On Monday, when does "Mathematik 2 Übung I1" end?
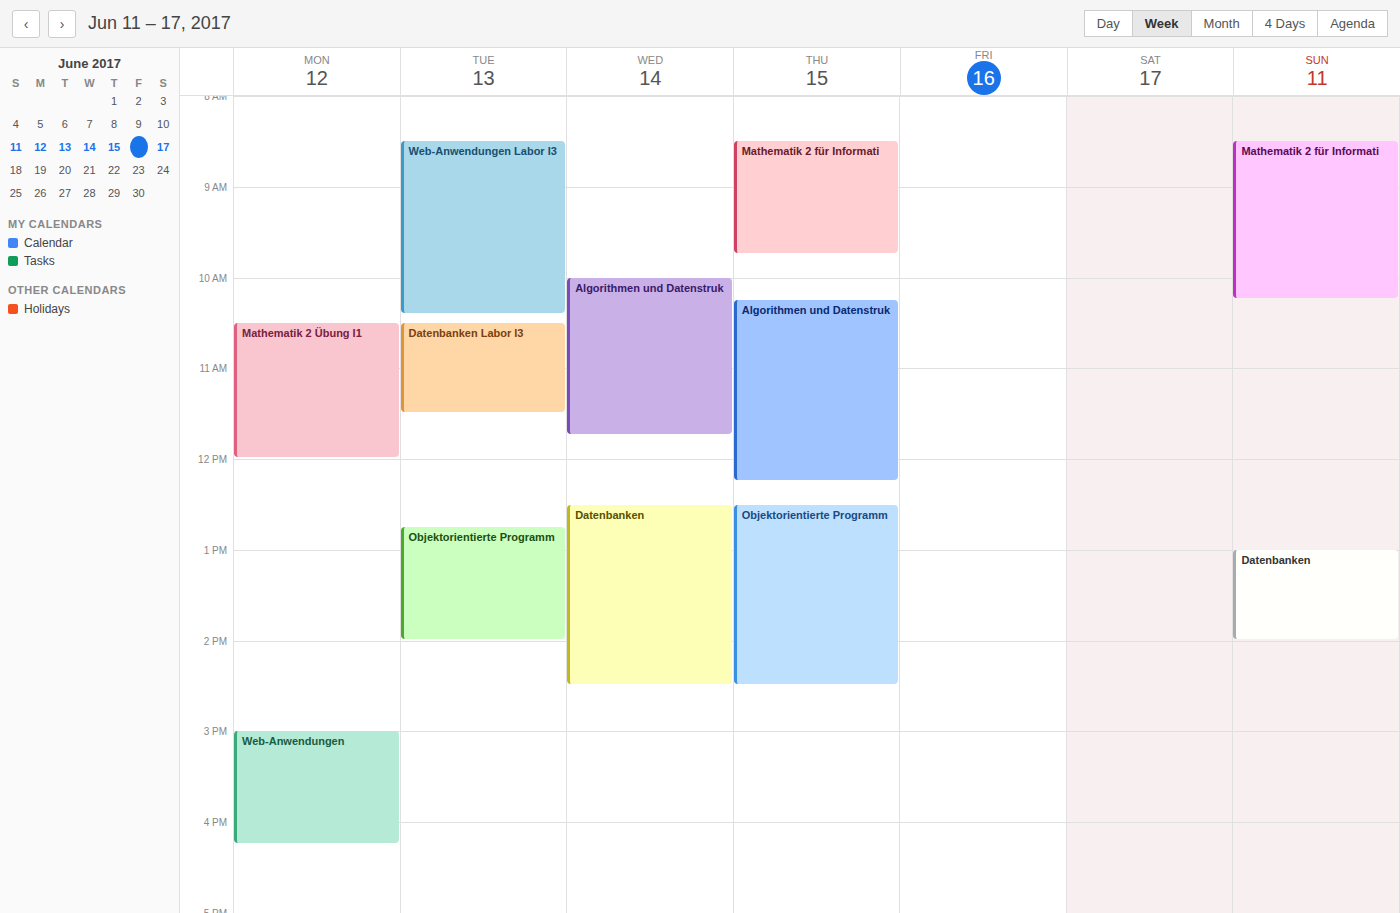
12:00 PM